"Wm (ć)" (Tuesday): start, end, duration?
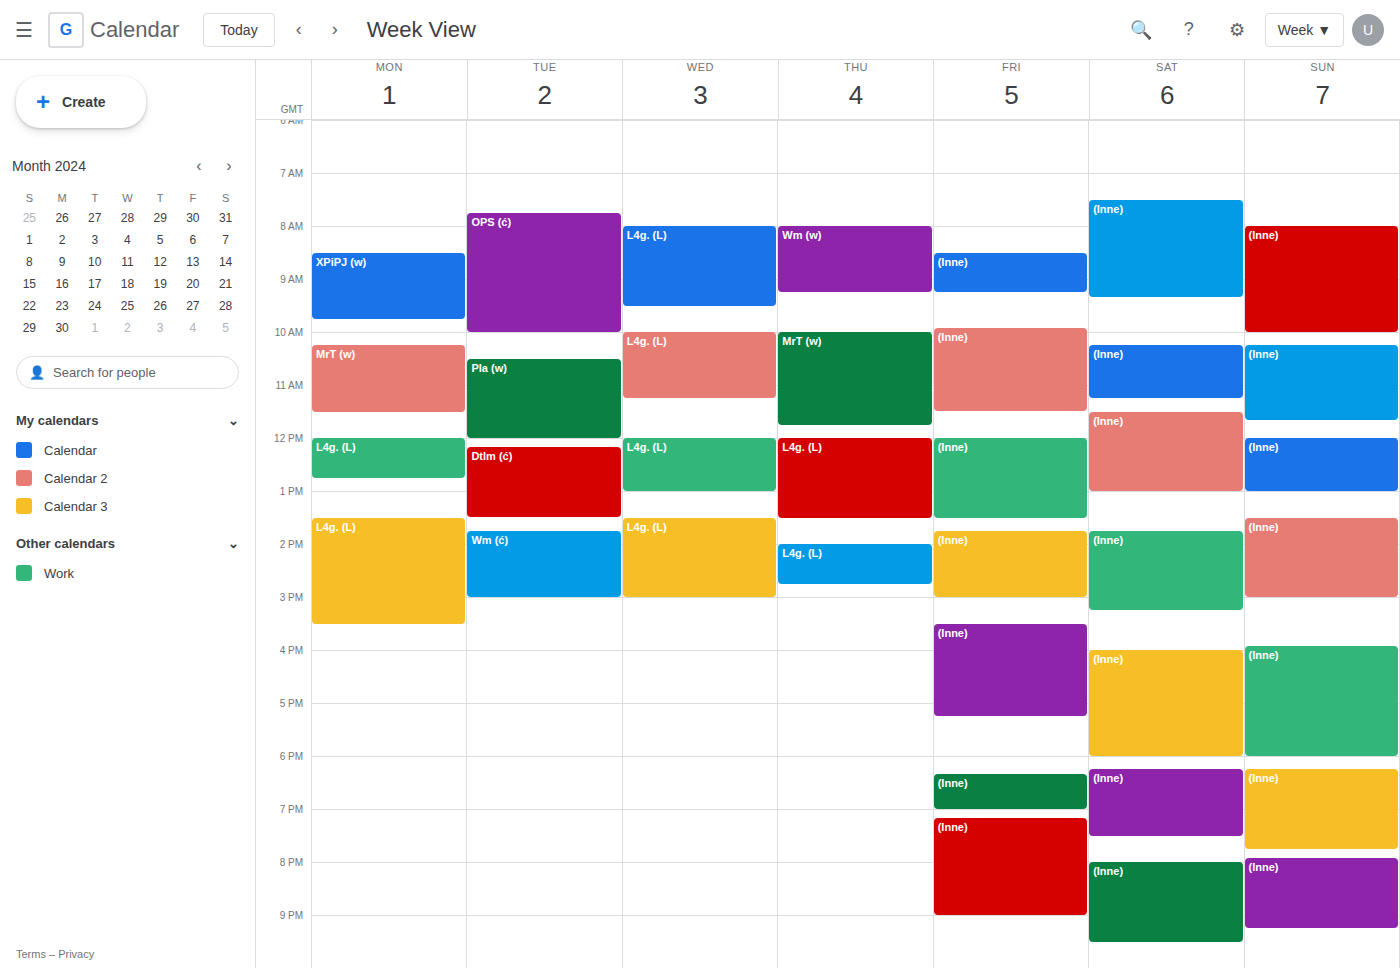
1:45 PM to 3:00 PM, 1 hour 15 minutes